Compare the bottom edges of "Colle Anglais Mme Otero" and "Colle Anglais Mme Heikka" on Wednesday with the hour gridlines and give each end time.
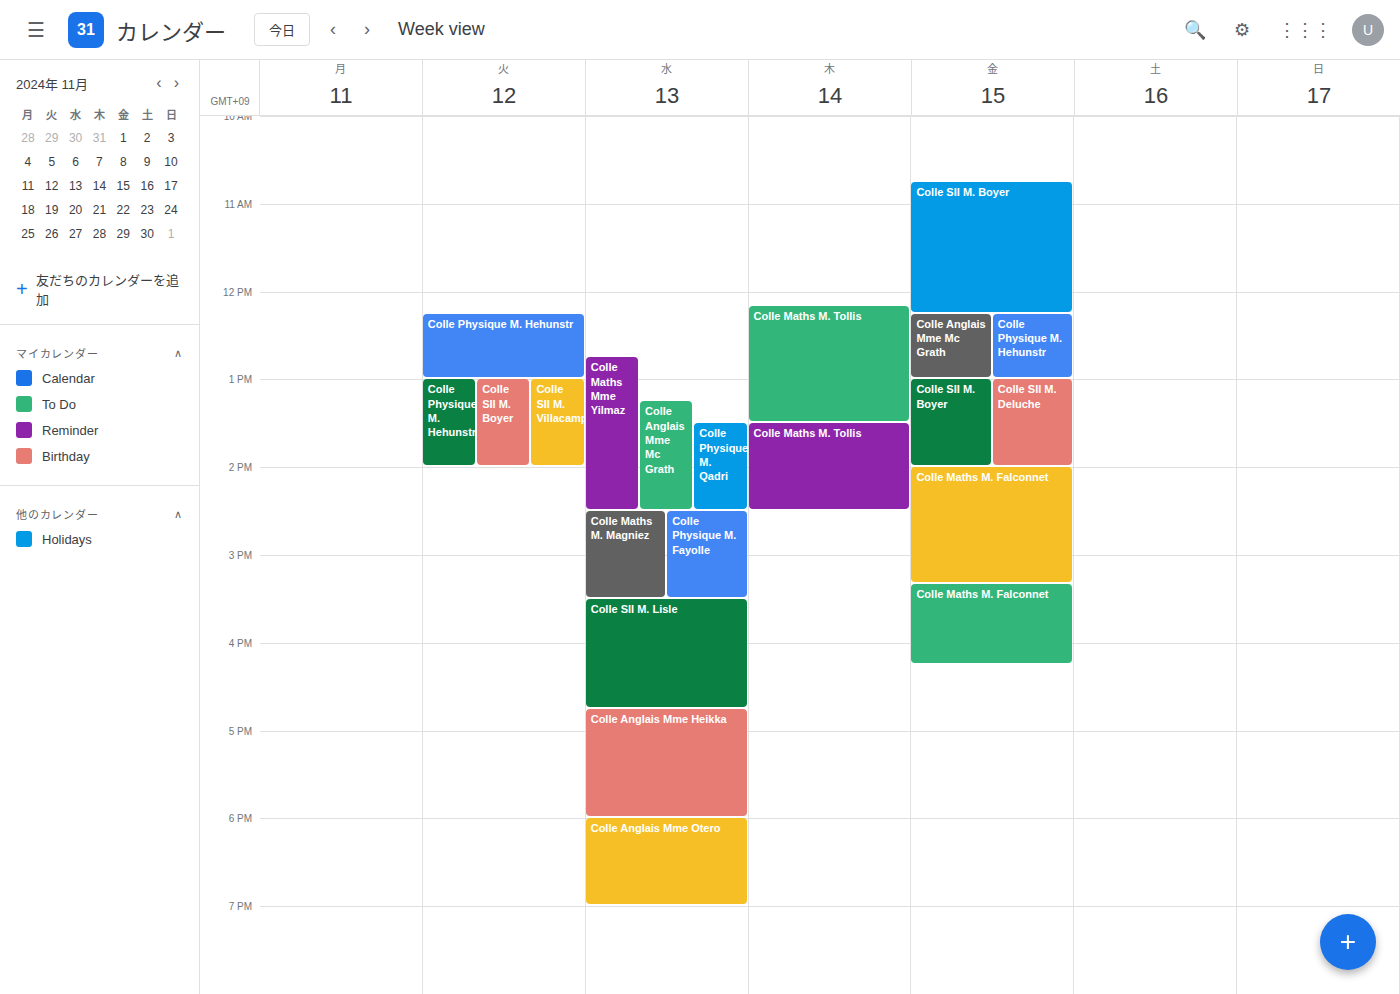
"Colle Anglais Mme Otero": 7:00 PM, exactly on the 7 PM line. "Colle Anglais Mme Heikka": 6:00 PM, exactly on the 6 PM line.